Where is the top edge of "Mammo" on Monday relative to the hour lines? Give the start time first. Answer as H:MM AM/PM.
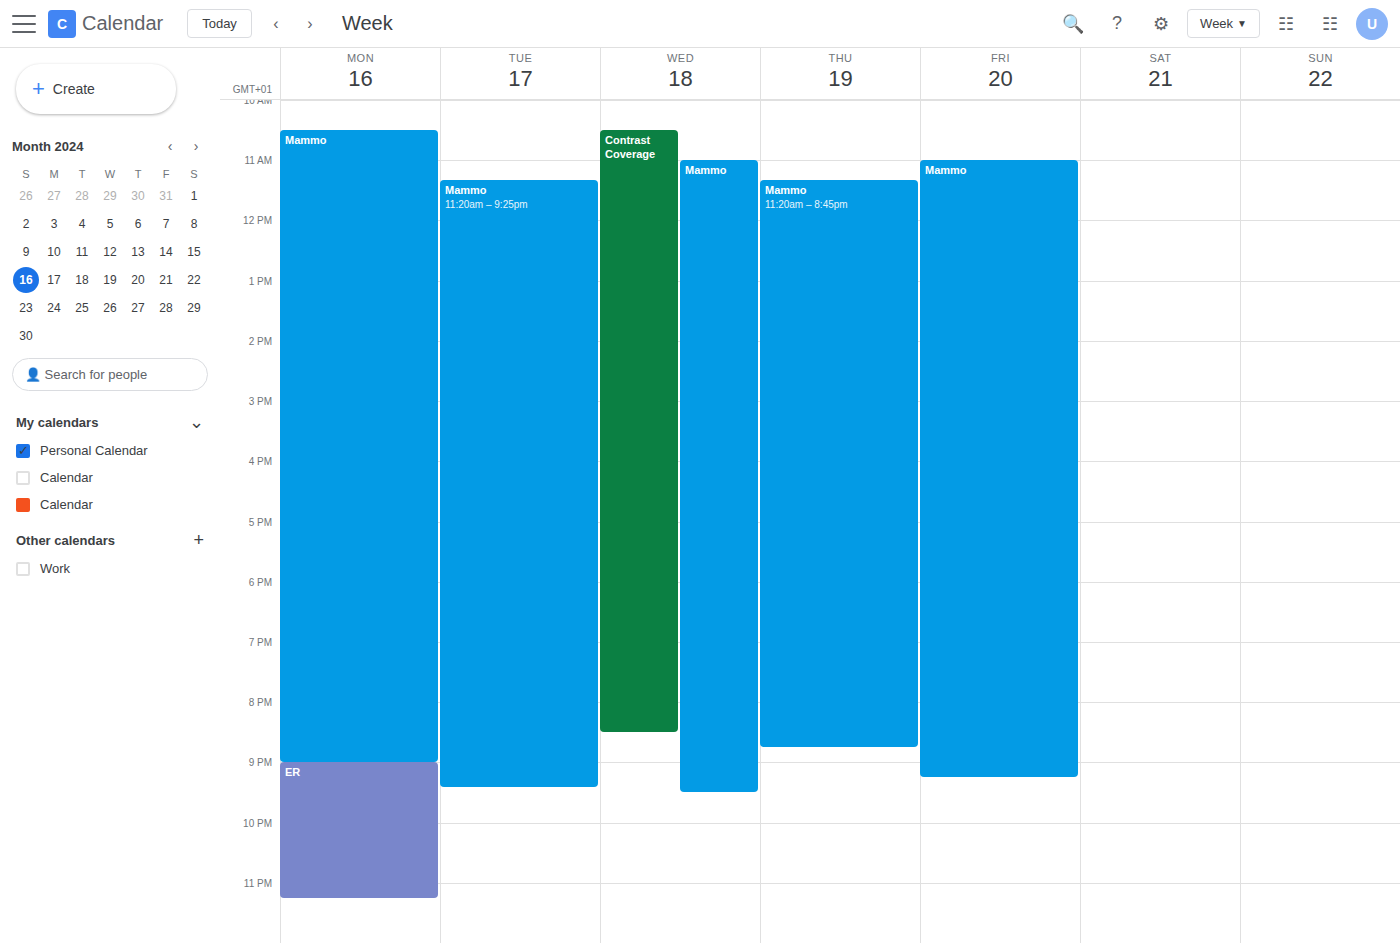
10:30 AM -- halfway between the 10 AM and 11 AM lines.